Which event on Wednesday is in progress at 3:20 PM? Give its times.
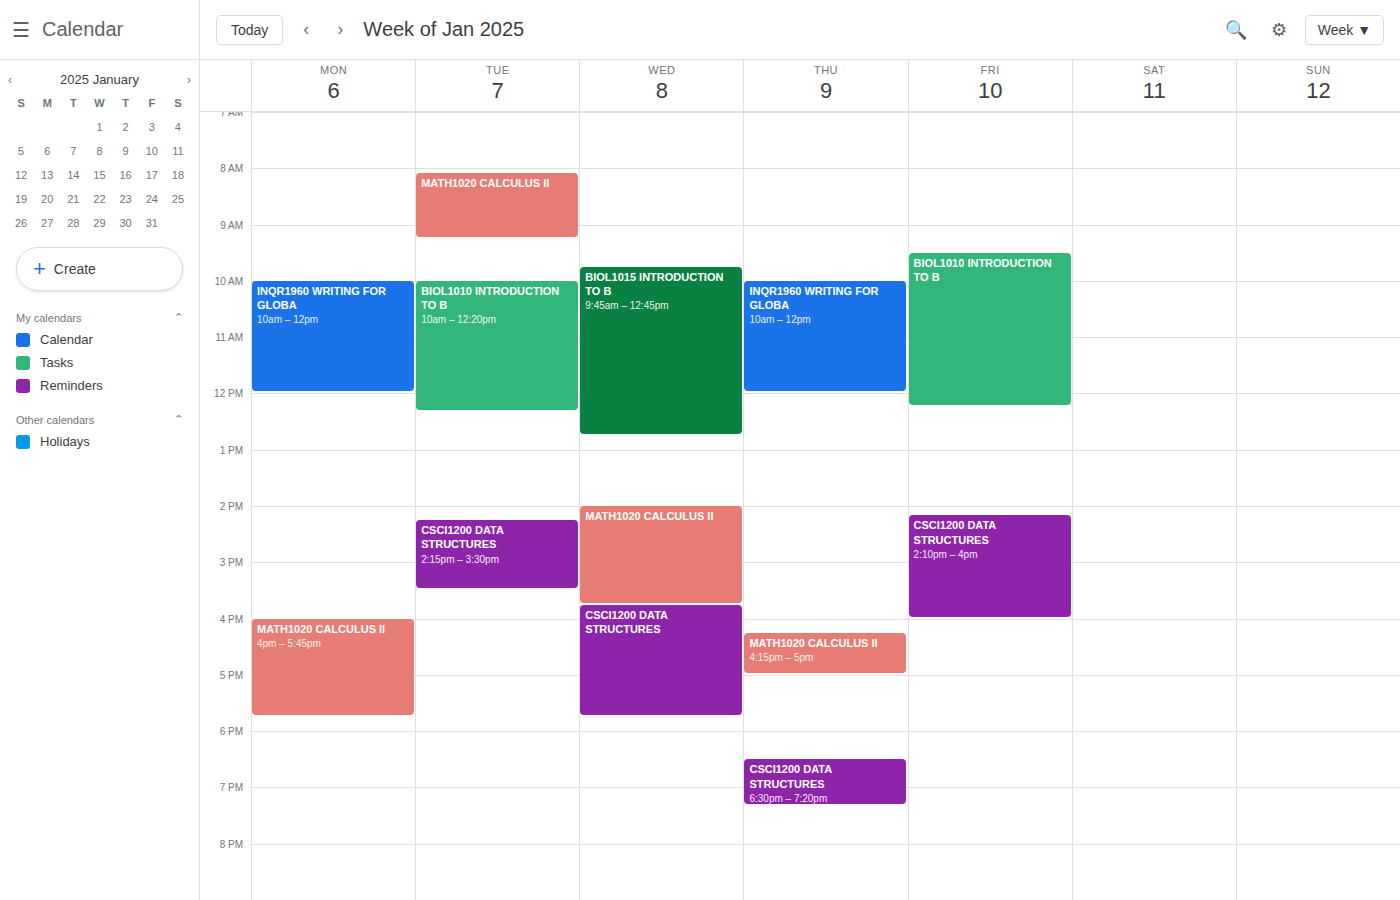
"MATH1020 CALCULUS II", 2:00 PM to 3:45 PM